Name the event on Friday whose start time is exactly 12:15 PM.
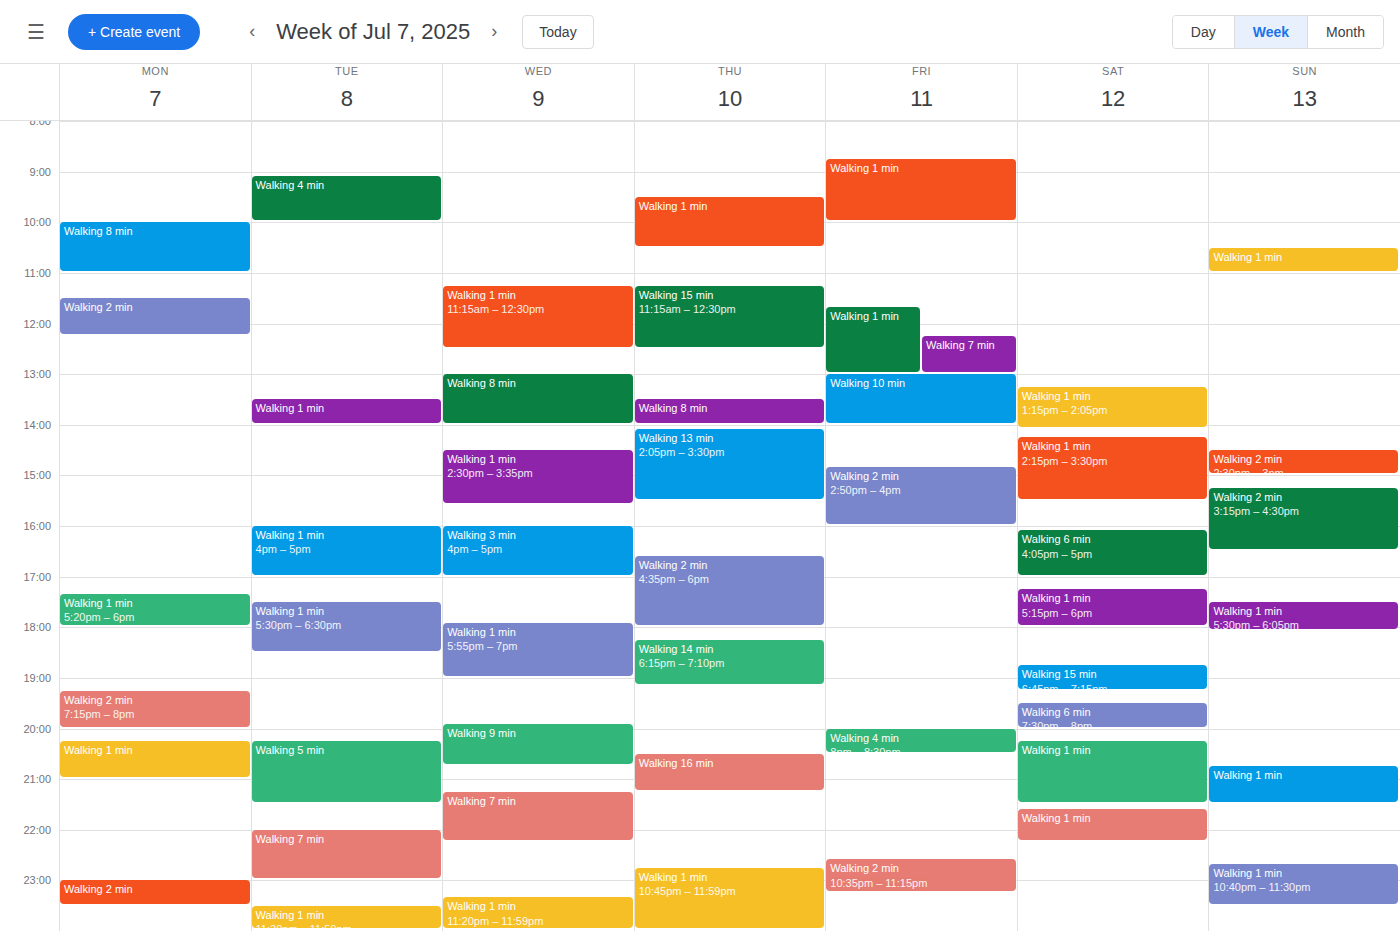
"Walking 7 min"